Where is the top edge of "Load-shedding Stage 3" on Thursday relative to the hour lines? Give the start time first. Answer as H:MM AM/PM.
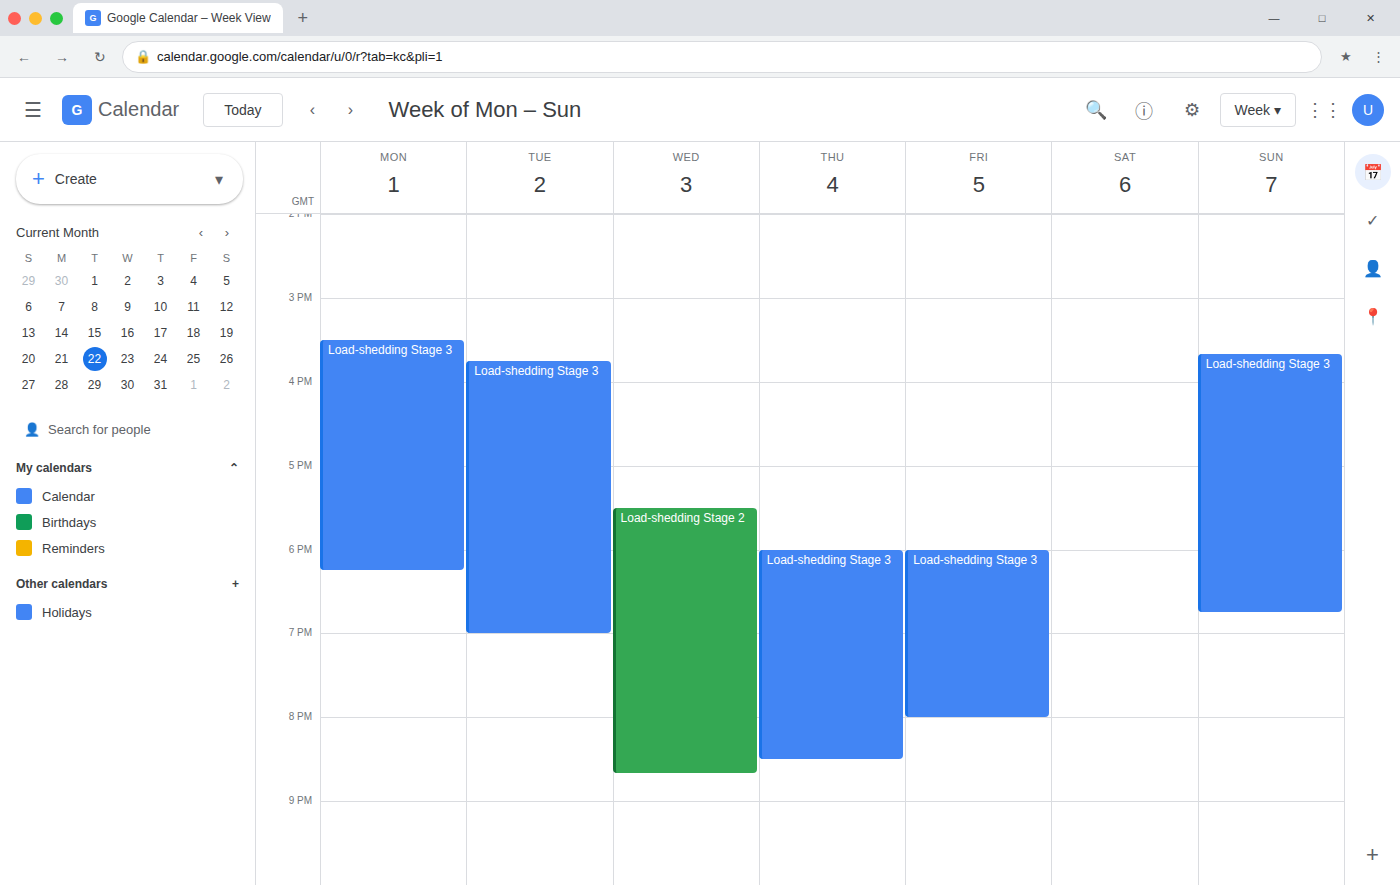
6:00 PM -- exactly on the 6 PM line.